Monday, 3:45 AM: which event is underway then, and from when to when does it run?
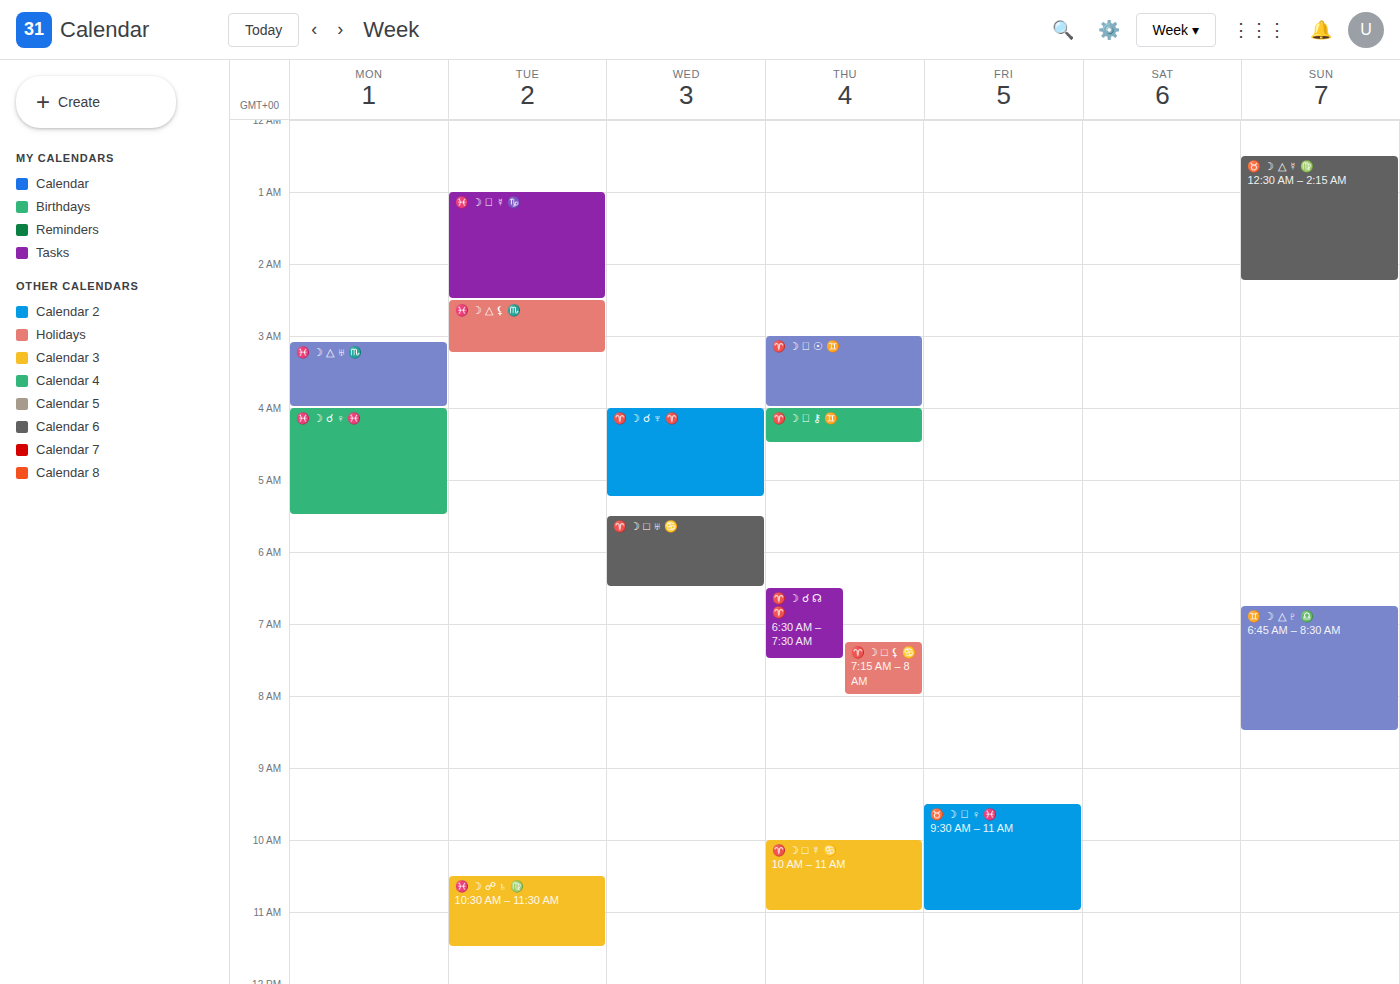
"♓️ ☽ △ ♅ ♏️", 3:05 AM to 4:00 AM